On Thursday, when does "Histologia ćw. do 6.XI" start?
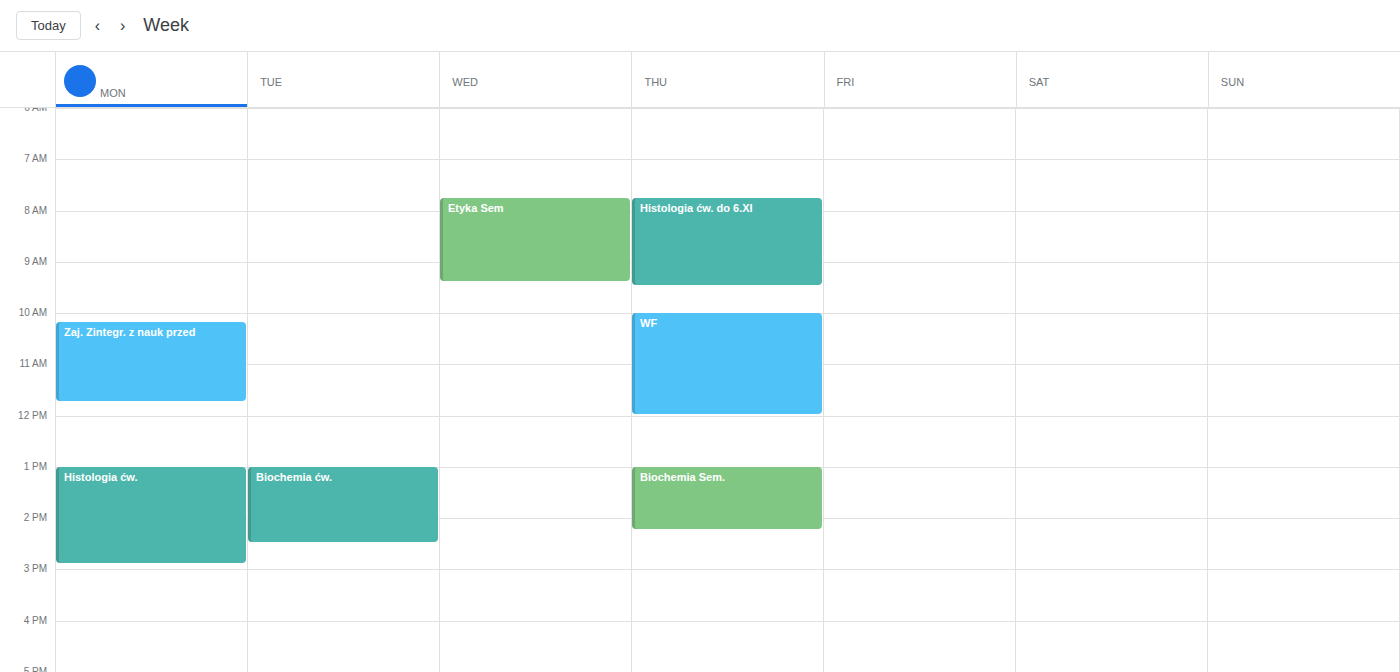
7:45 AM